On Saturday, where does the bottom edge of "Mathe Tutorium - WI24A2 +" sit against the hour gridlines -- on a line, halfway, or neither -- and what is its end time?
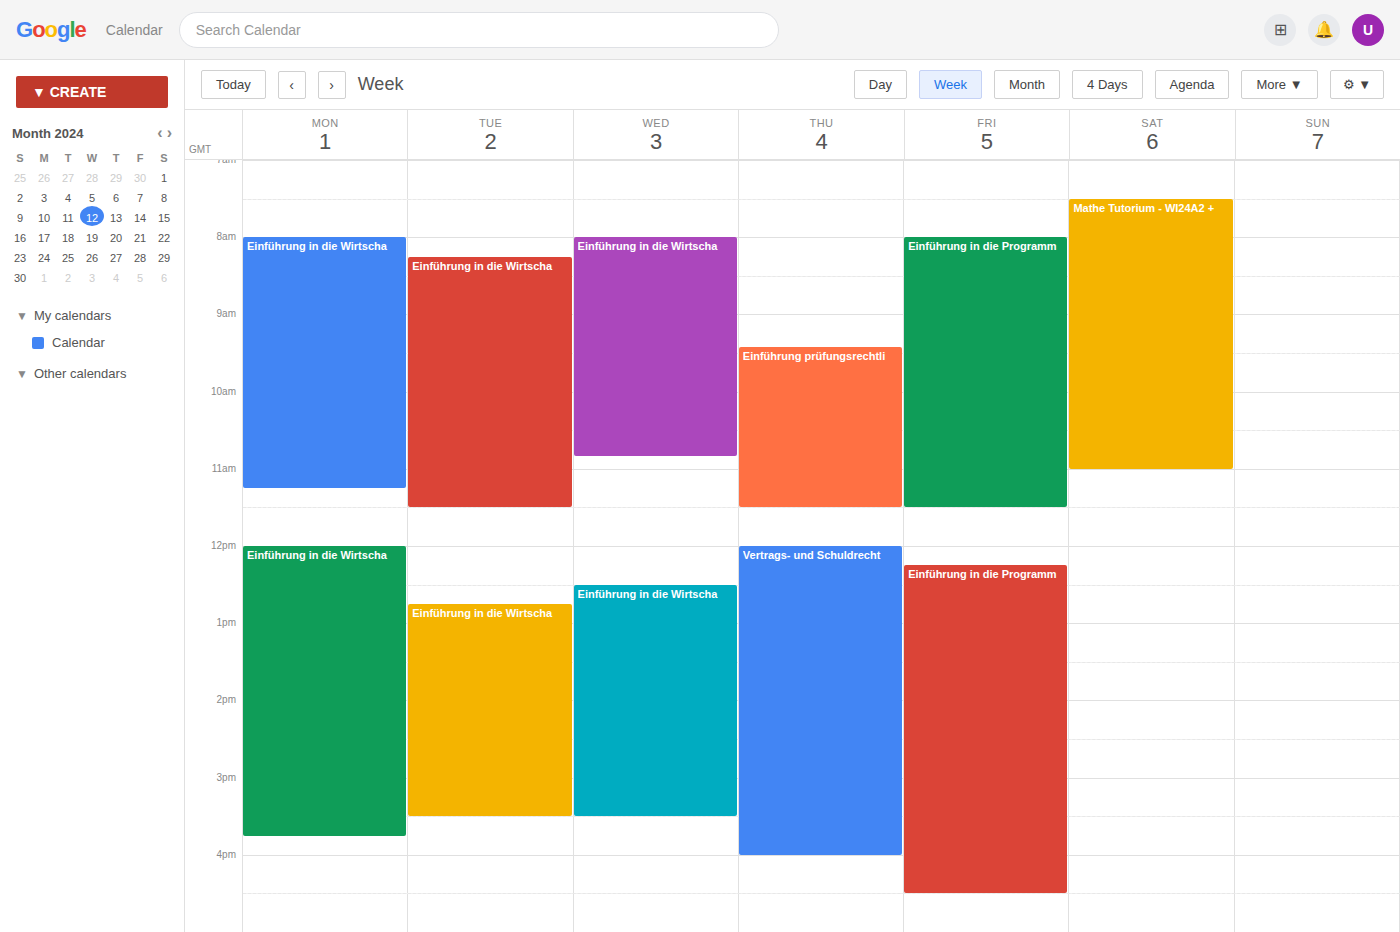
11:00 -- exactly on the 11:00 line.